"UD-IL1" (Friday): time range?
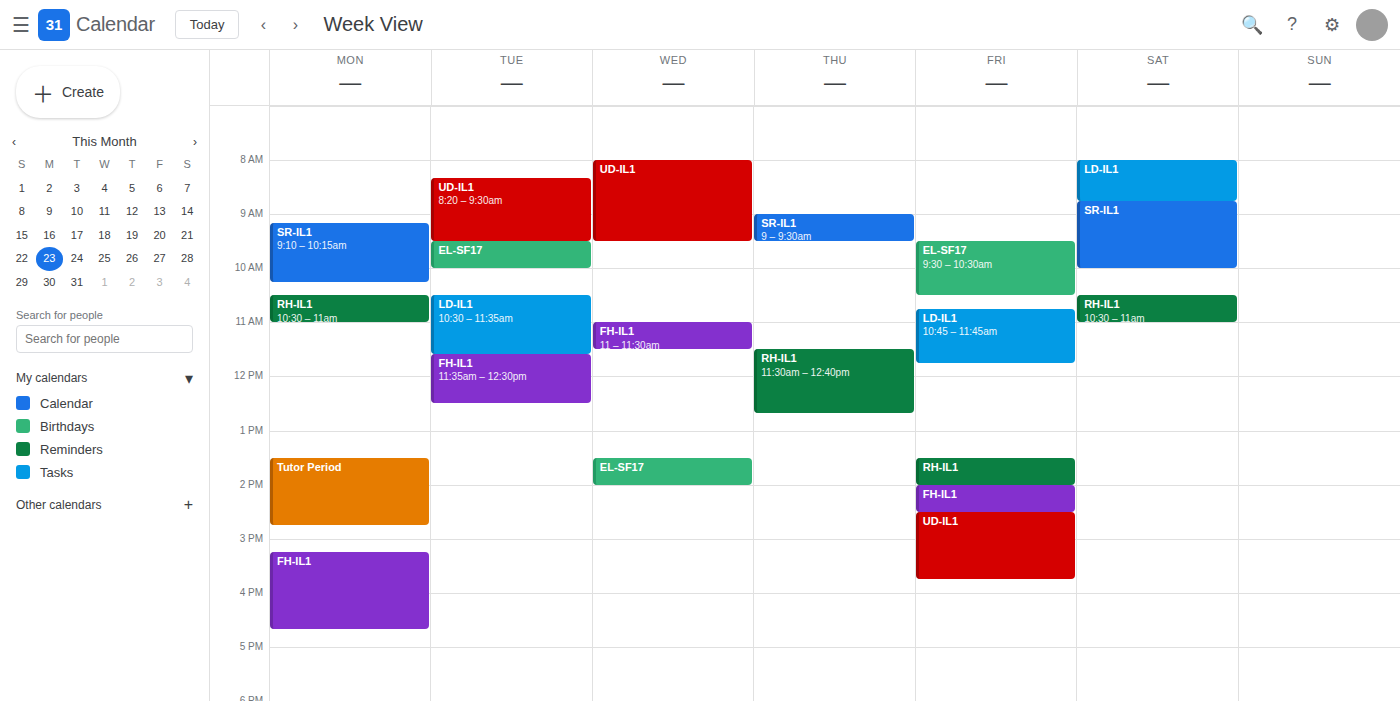
14:30 to 15:45